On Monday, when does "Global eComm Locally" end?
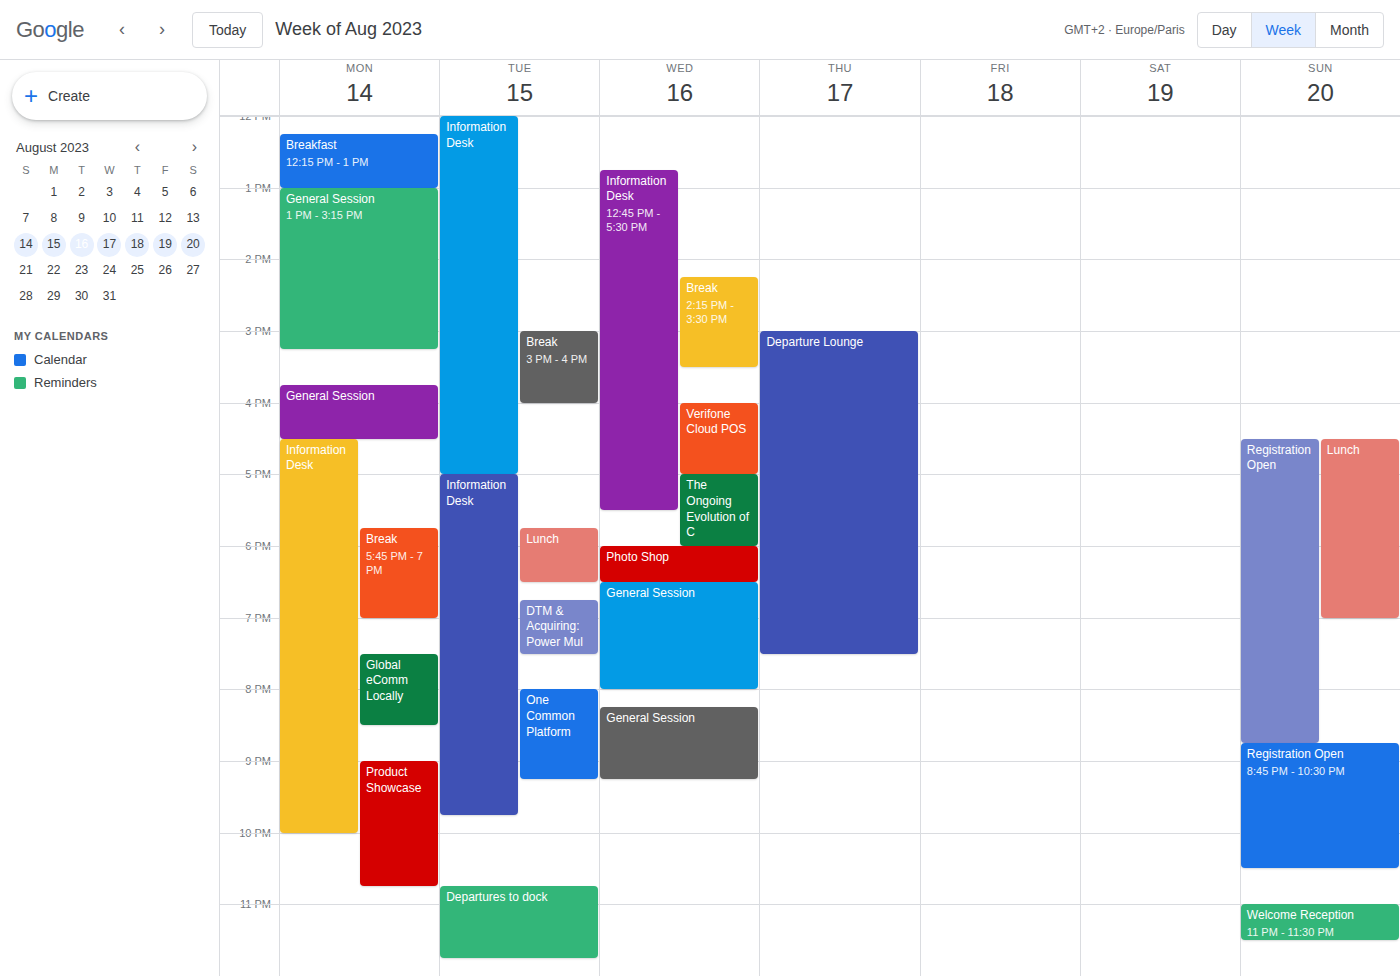
8:30 PM